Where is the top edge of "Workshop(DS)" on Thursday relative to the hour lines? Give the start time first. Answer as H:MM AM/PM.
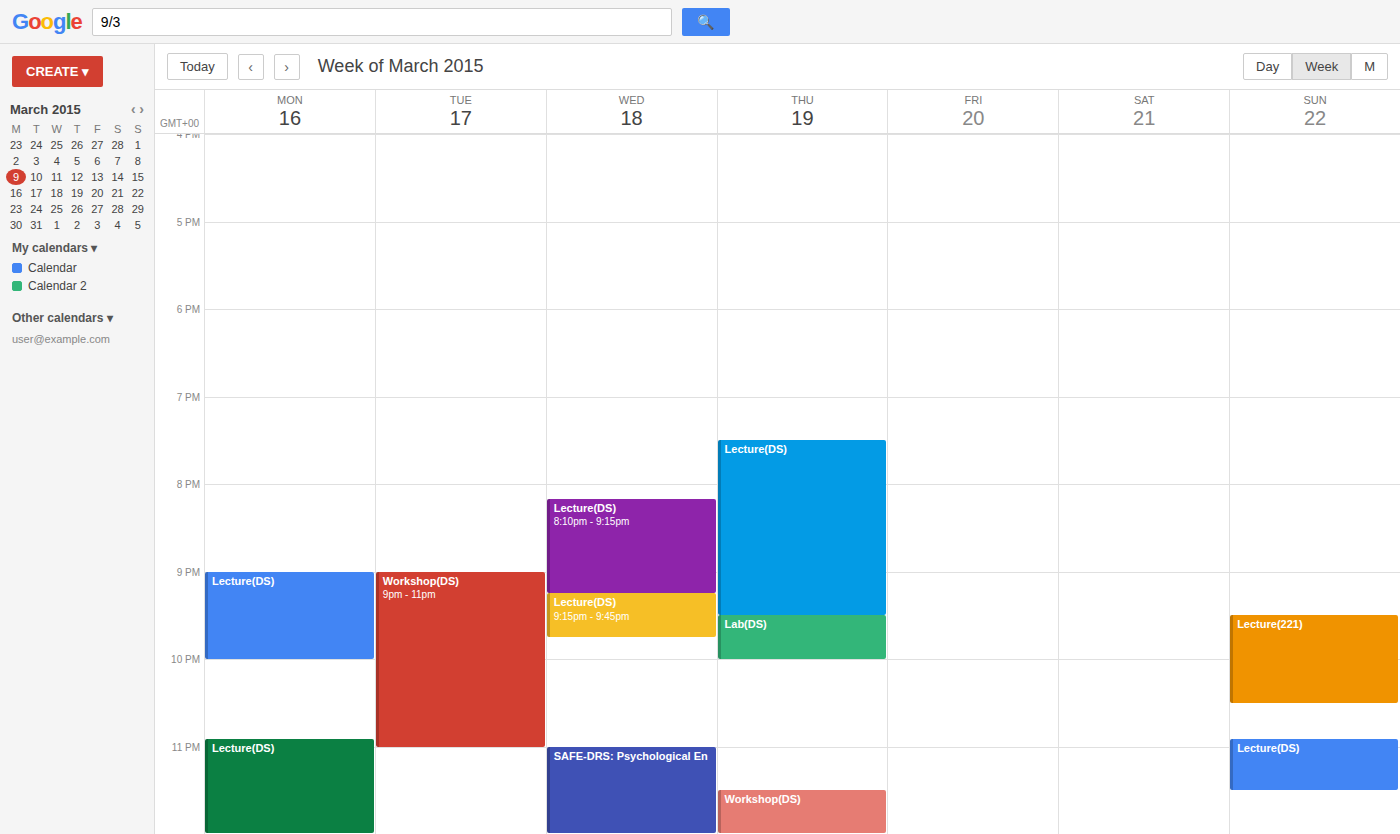
11:30 PM -- halfway between the 11 PM and 12 AM lines.